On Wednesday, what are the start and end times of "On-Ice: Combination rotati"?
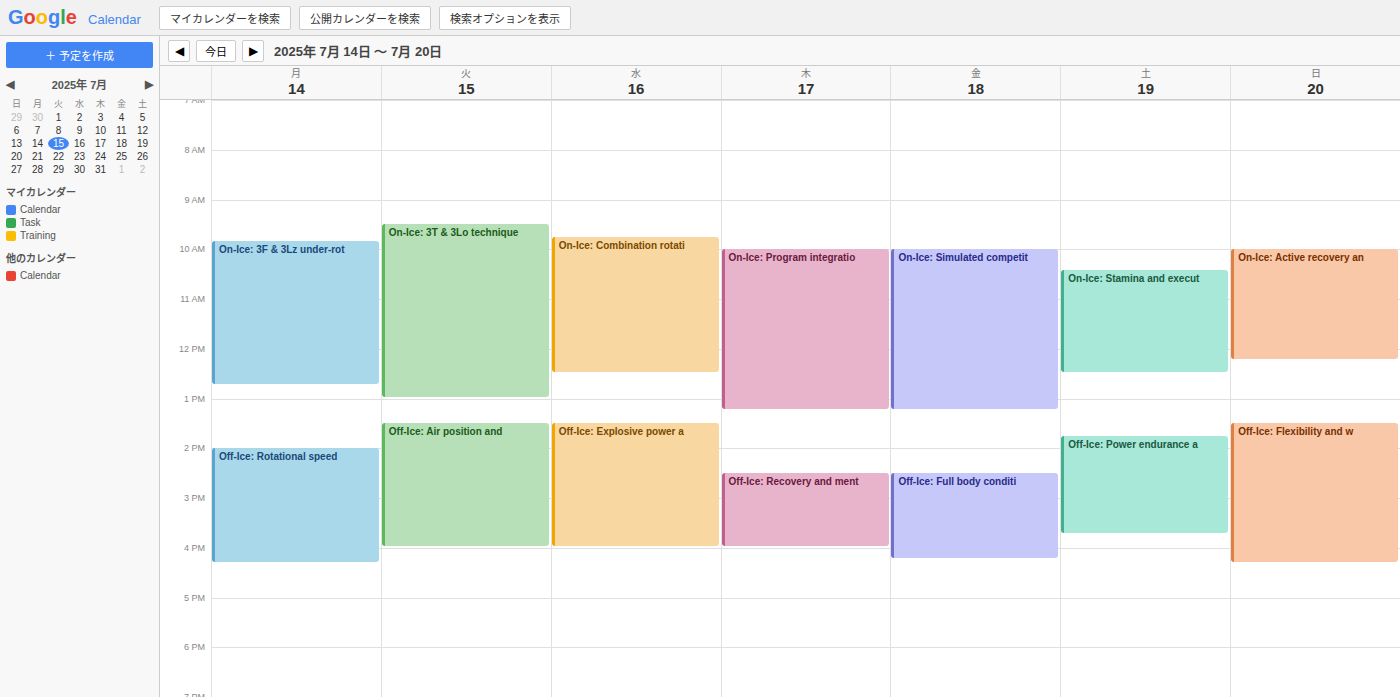
9:45 AM to 12:30 PM